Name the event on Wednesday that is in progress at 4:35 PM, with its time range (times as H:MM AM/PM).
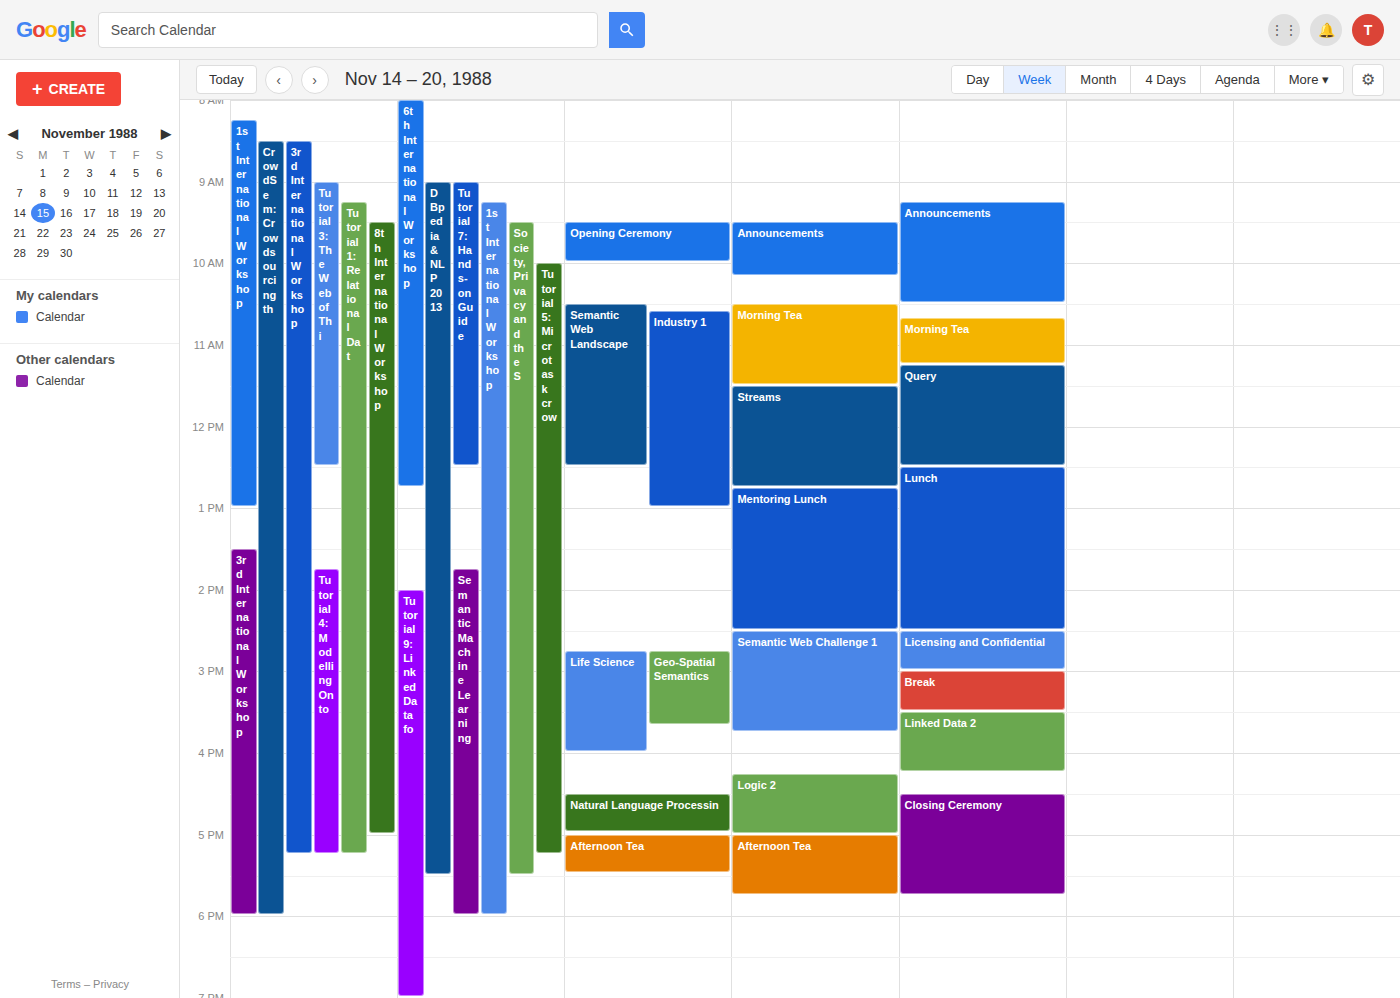
"Natural Language Processin", 4:30 PM to 5:00 PM